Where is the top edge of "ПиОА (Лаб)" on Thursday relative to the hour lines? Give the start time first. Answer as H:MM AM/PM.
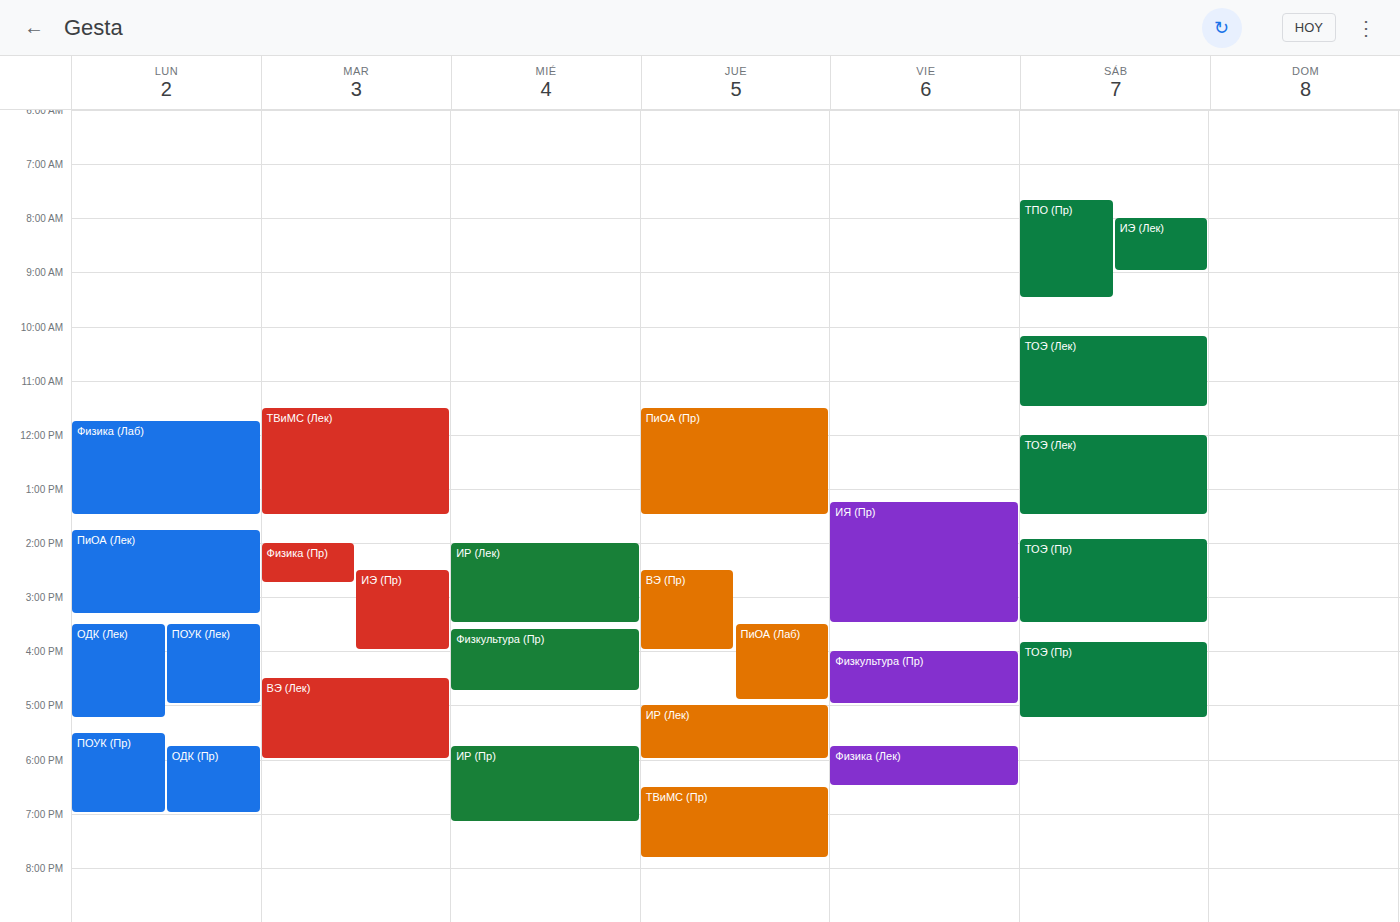
3:30 PM -- halfway between the 3 PM and 4 PM lines.